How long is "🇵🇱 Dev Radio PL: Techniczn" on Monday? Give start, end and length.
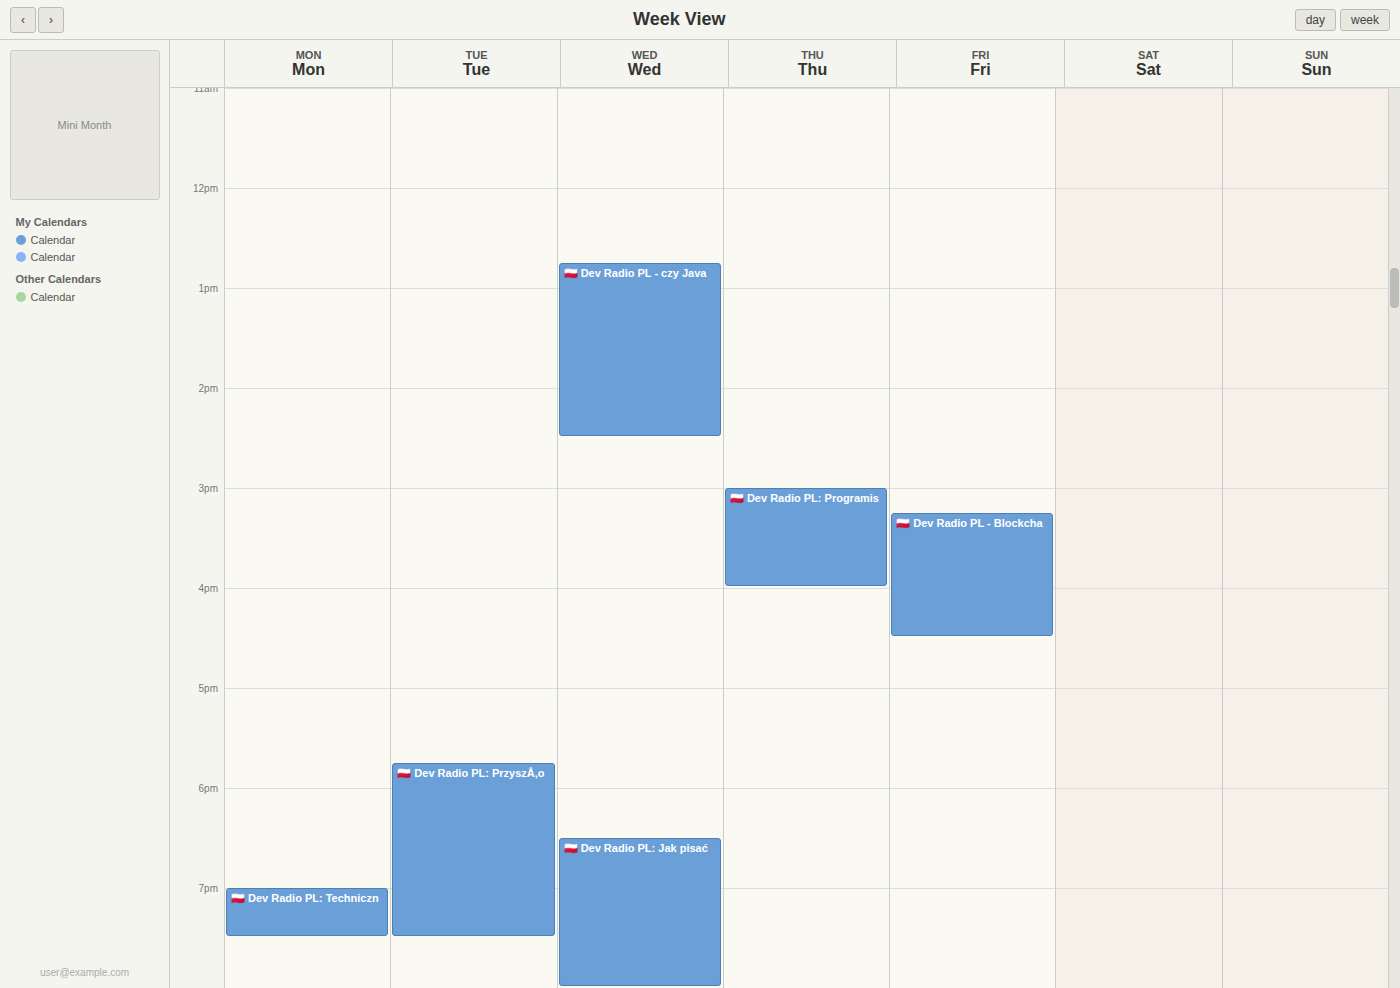
7:00 PM to 7:30 PM, 30 minutes